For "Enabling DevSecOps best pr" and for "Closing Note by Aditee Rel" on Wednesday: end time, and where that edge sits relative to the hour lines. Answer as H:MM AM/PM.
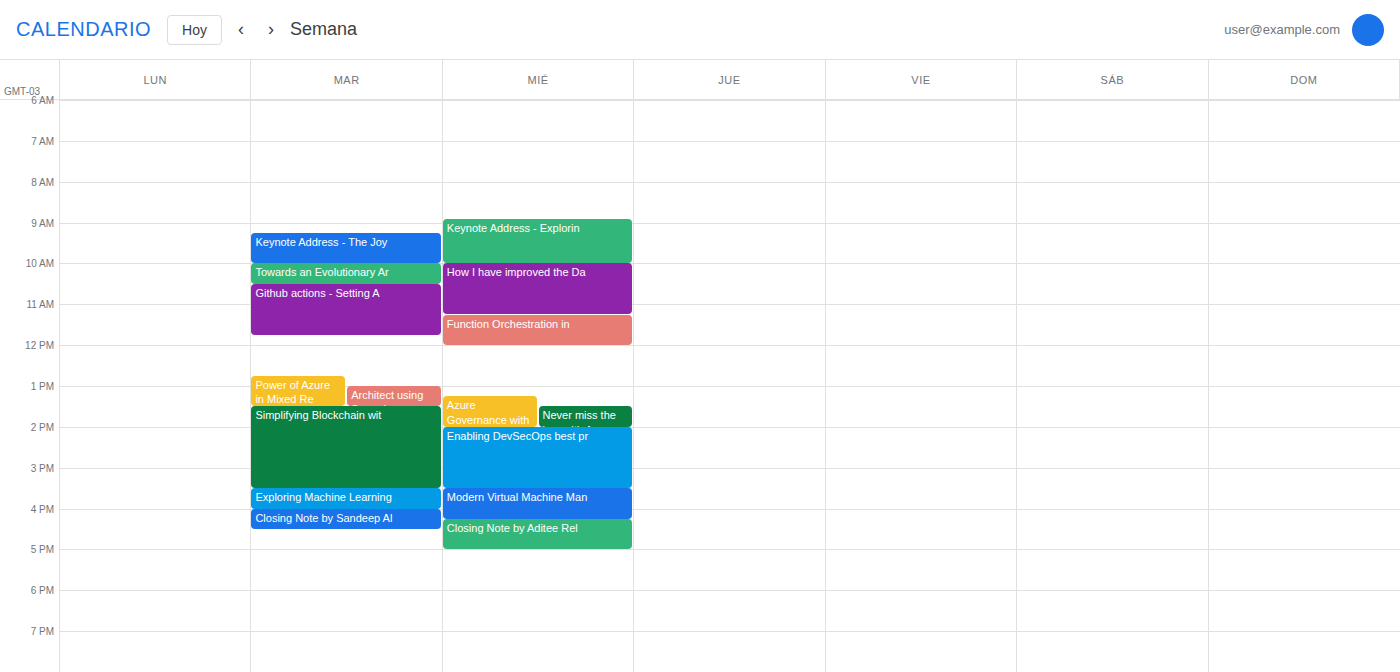
"Enabling DevSecOps best pr": 3:30 PM, halfway between the 3 PM and 4 PM lines. "Closing Note by Aditee Rel": 5:00 PM, exactly on the 5 PM line.